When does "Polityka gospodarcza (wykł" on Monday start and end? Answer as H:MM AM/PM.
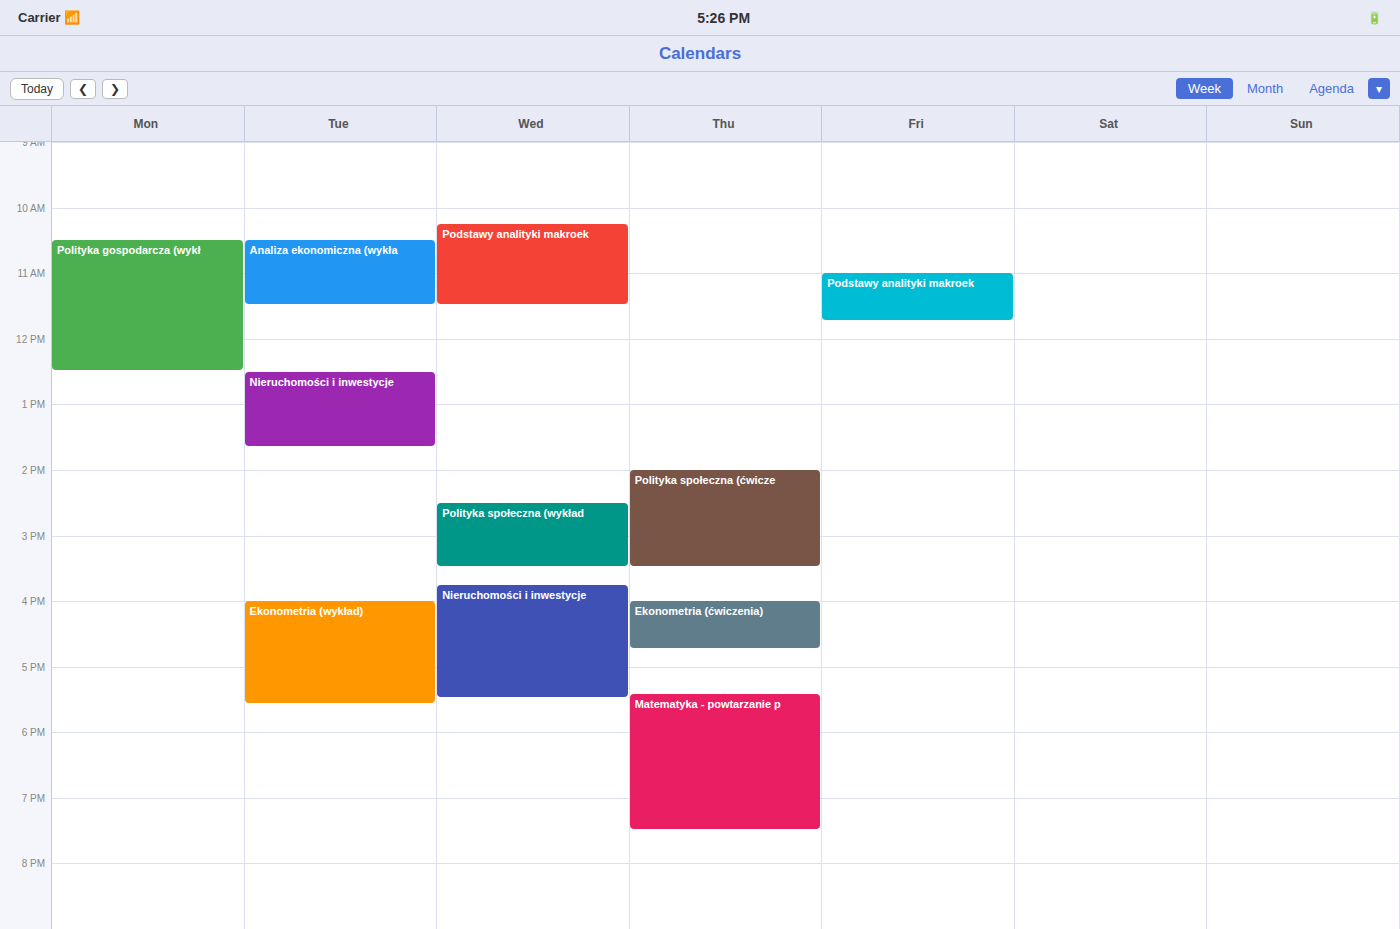
10:30 AM to 12:30 PM